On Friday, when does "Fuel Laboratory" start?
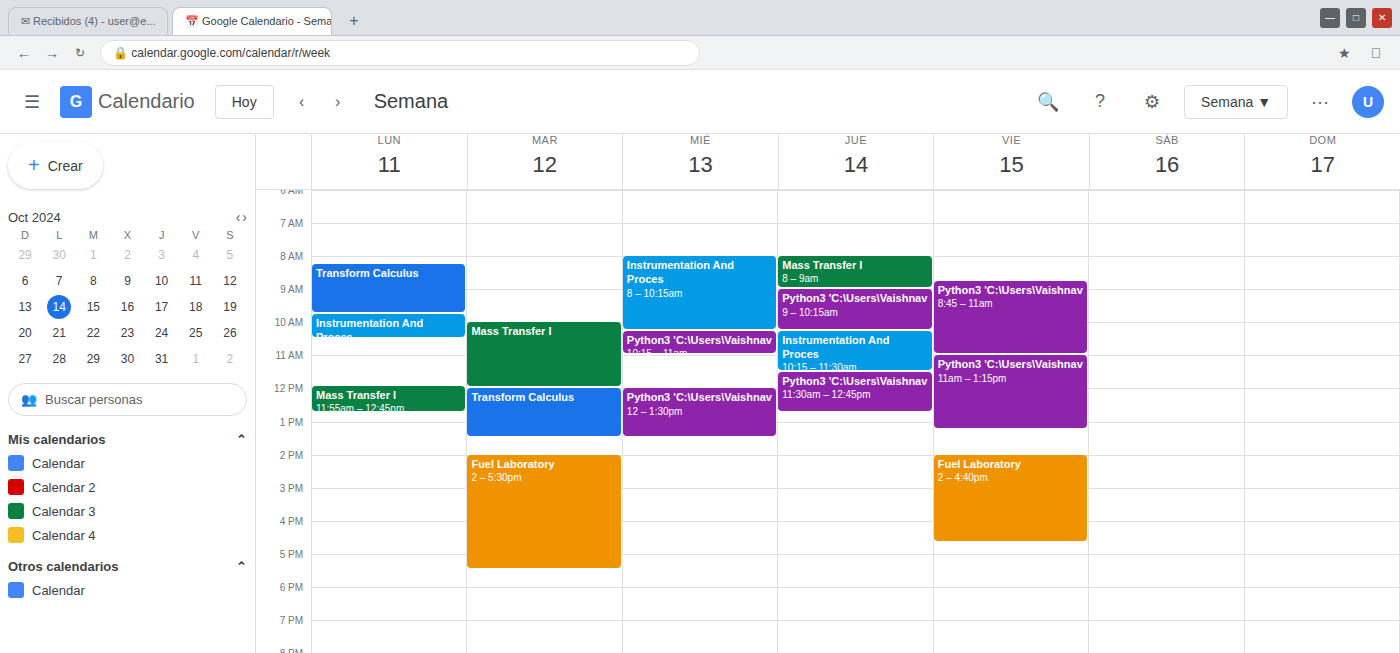
2:00 PM